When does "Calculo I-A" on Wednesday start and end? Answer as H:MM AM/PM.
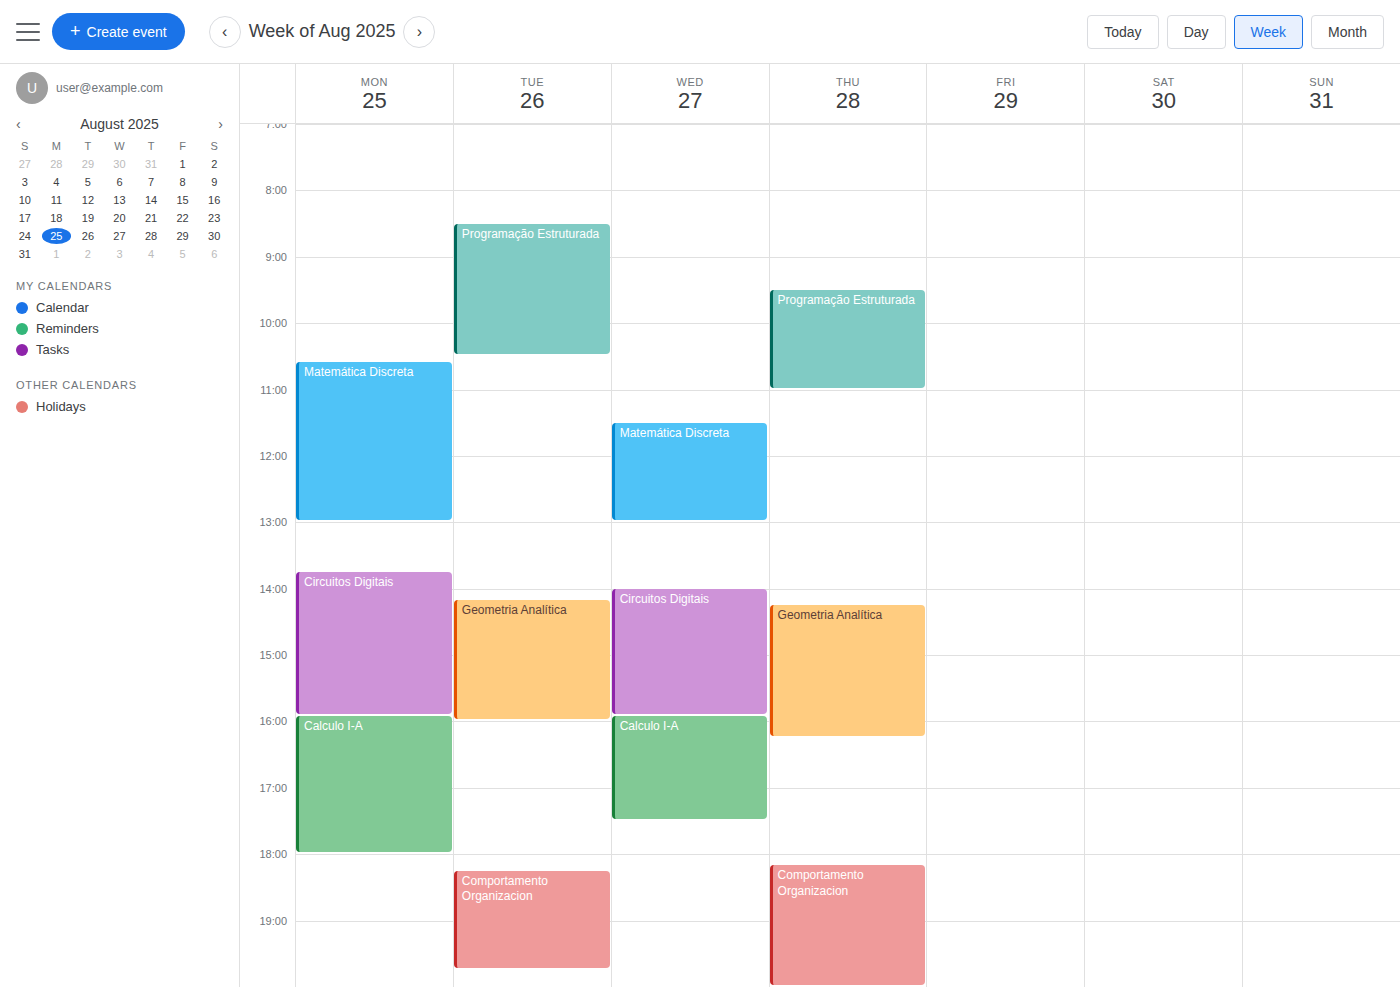
3:55 PM to 5:30 PM